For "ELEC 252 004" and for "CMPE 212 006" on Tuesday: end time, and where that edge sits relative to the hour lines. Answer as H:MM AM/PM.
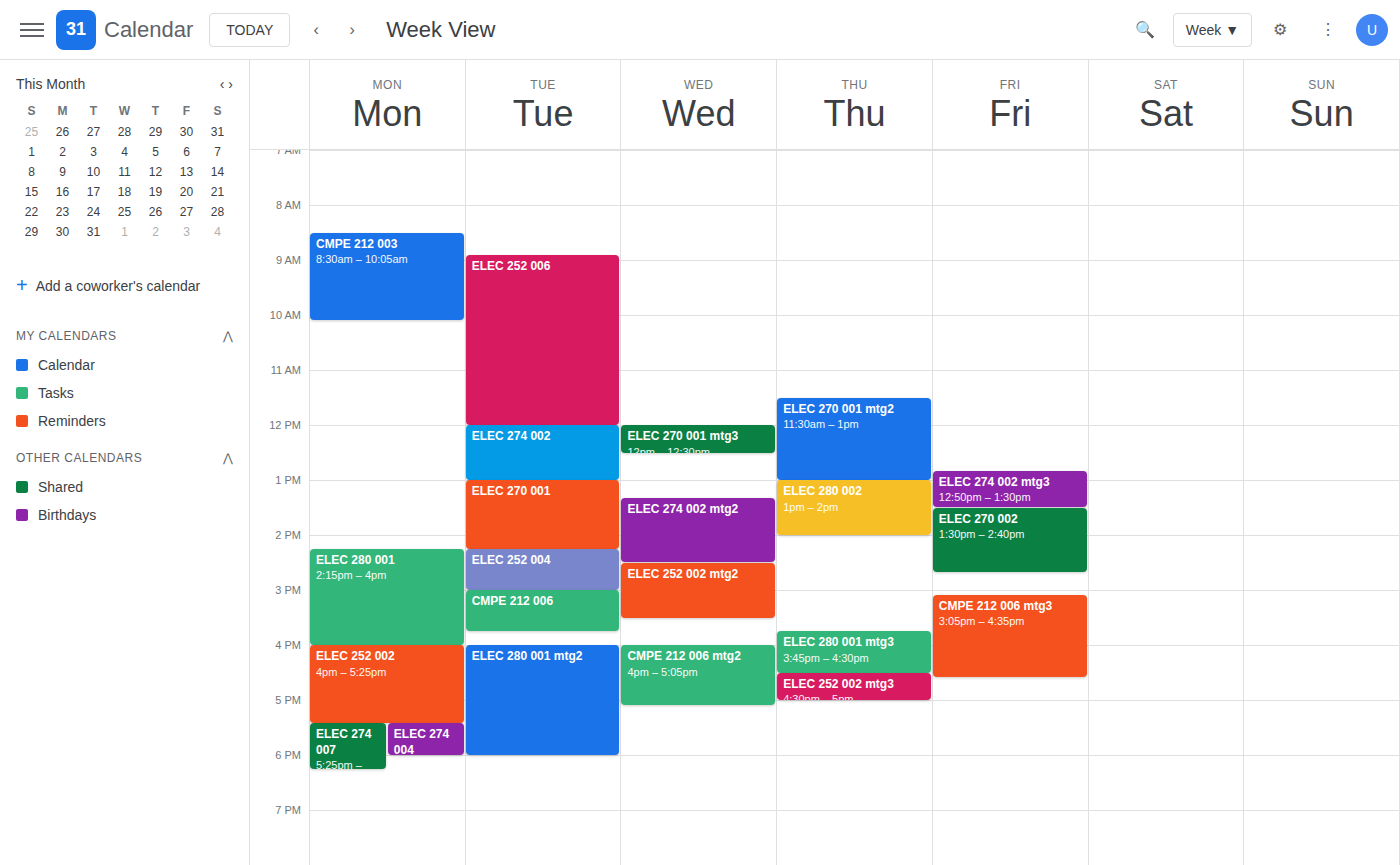
"ELEC 252 004": 3:00 PM, exactly on the 3 PM line. "CMPE 212 006": 3:45 PM, neither: three quarters of the way from the 3 PM line to the 4 PM line.